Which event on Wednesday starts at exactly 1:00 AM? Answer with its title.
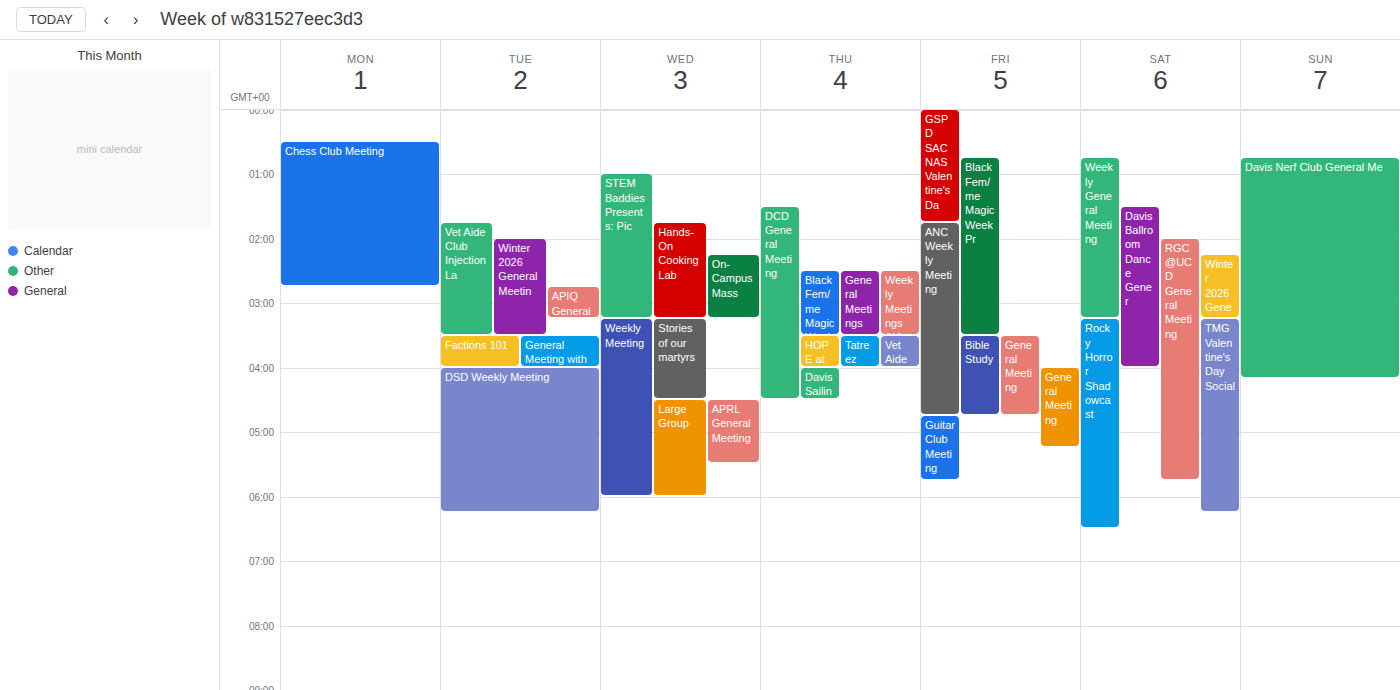
"STEM Baddies Presents: Pic"